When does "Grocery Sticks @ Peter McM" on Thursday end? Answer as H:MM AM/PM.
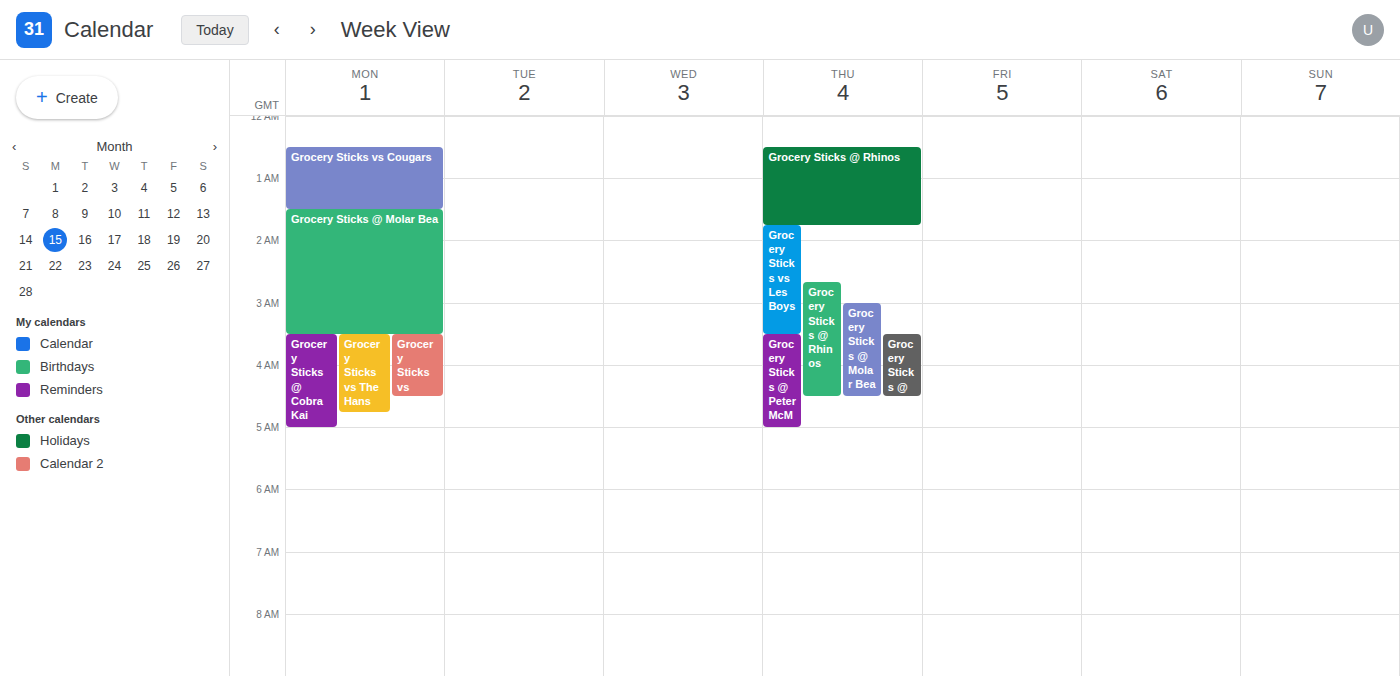
5:00 AM